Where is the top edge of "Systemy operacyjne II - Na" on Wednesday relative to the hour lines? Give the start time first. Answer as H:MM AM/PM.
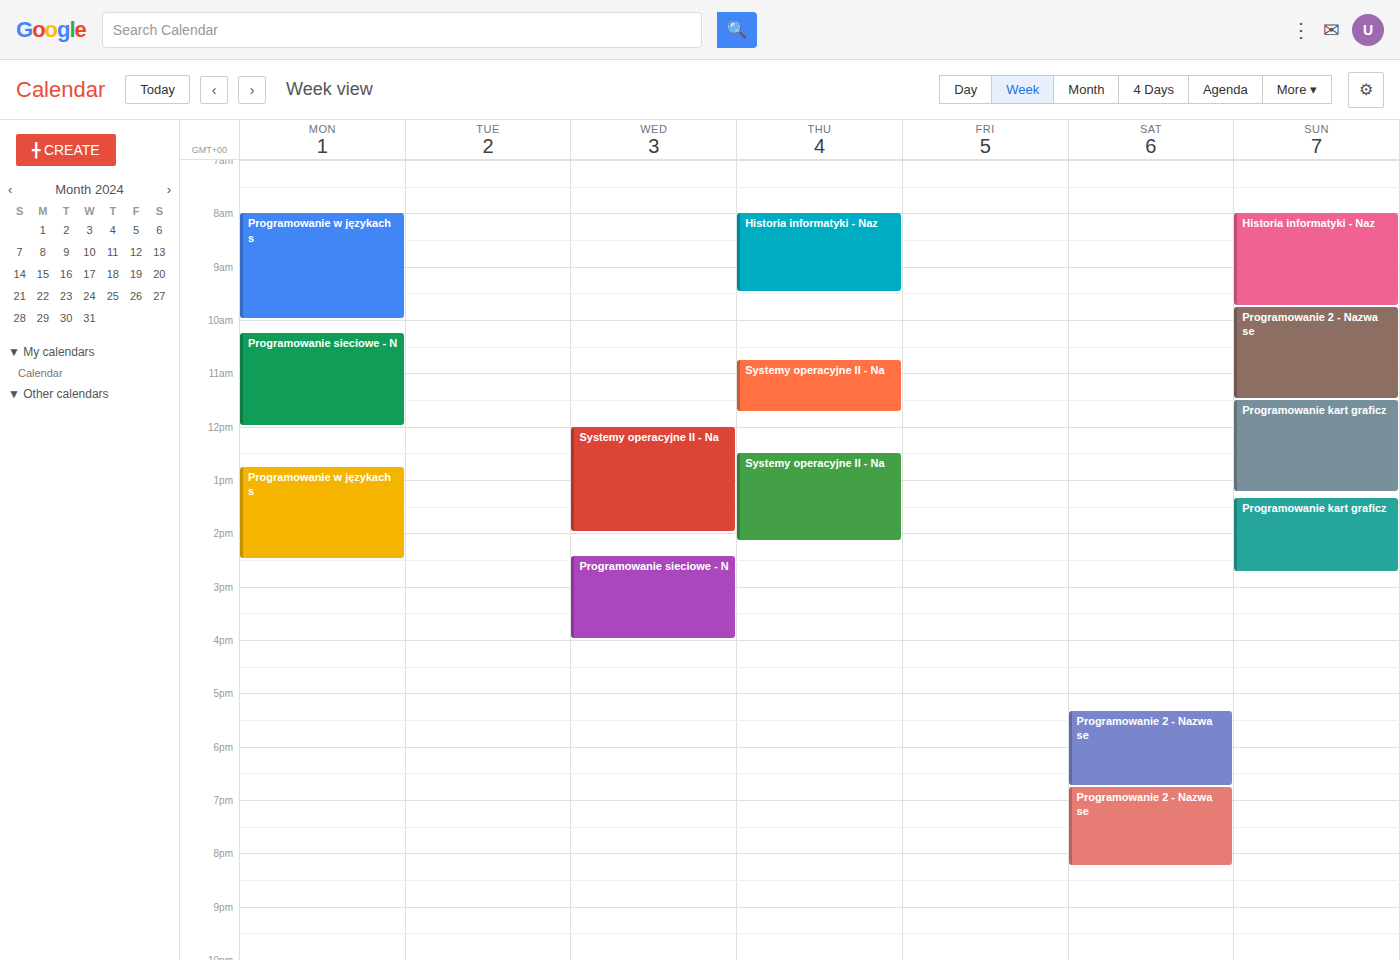
12:00 PM -- exactly on the 12 PM line.